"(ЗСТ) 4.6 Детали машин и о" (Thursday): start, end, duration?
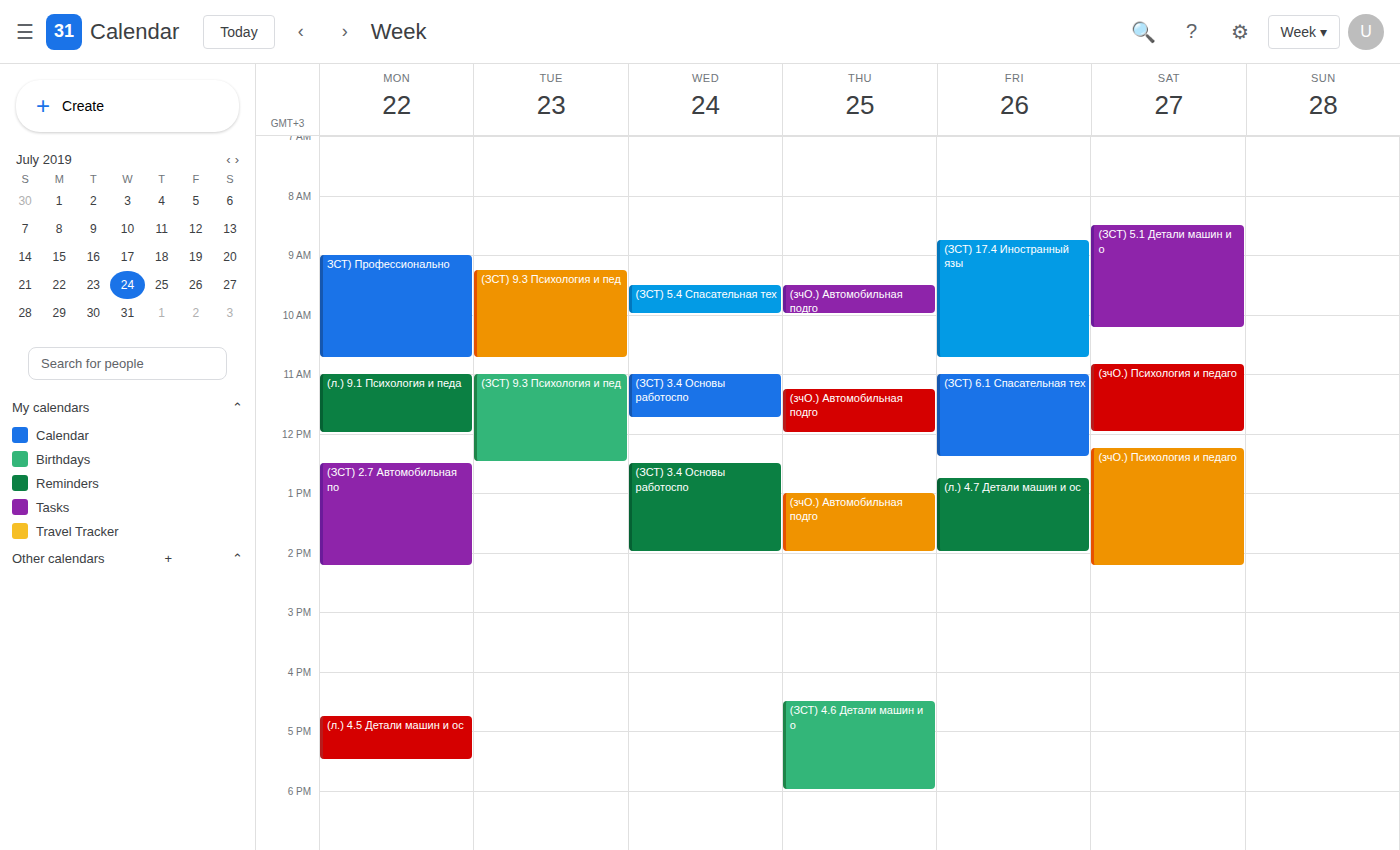
4:30 PM to 6:00 PM, 1 hour 30 minutes